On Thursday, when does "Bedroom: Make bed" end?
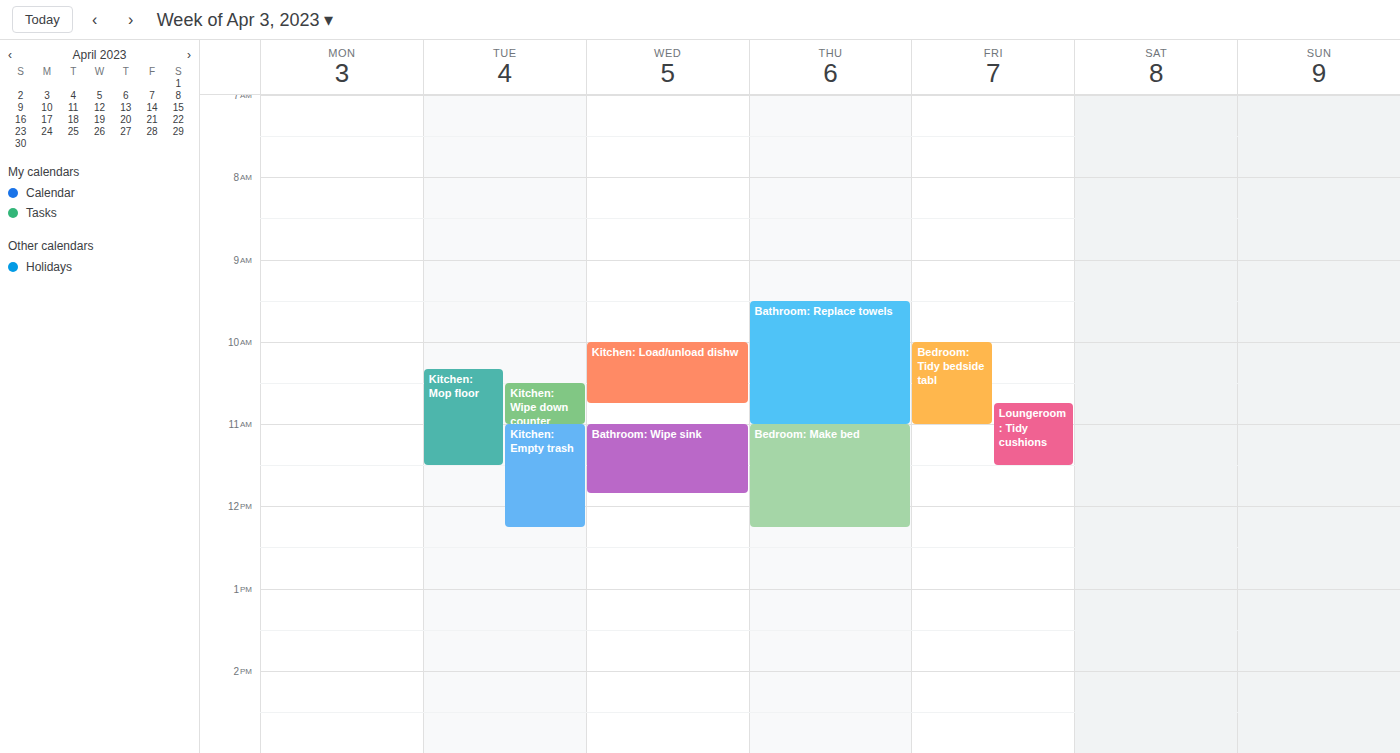
12:15 PM